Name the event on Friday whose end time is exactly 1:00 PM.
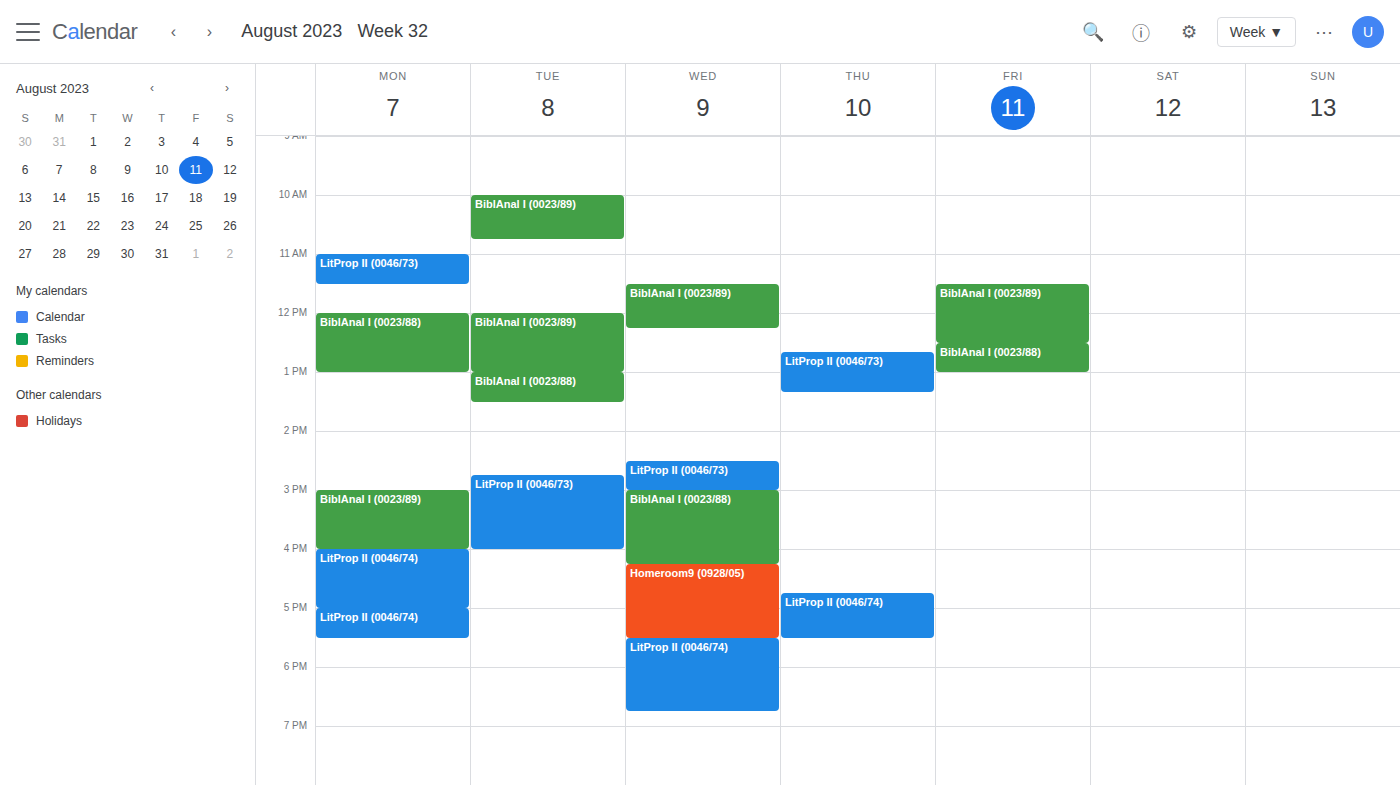
"BiblAnal I (0023/88)"